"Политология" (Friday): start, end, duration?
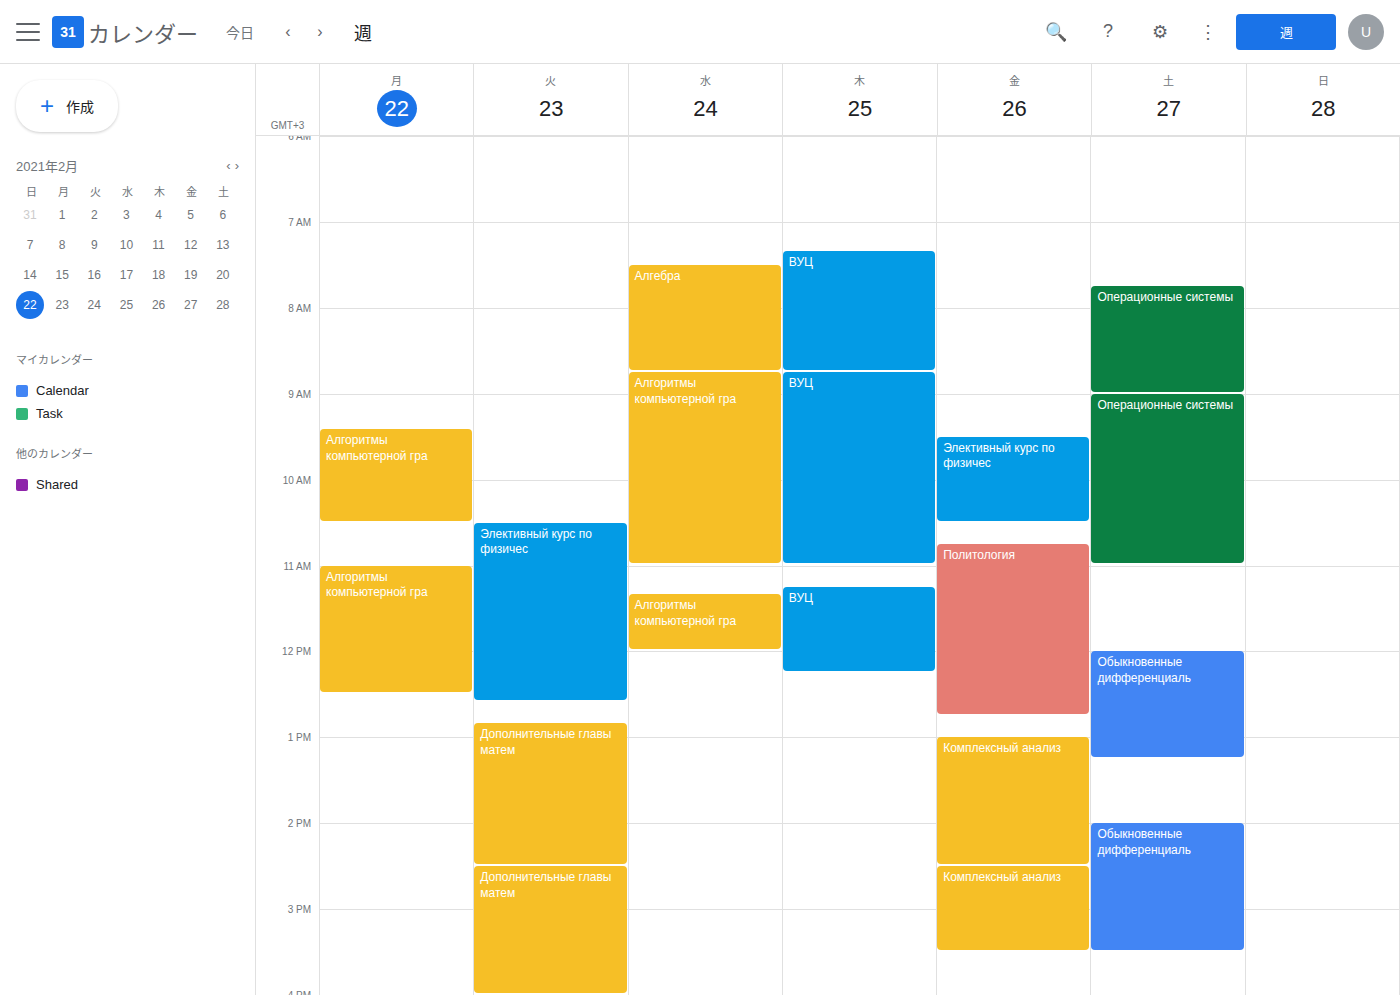
10:45 AM to 12:45 PM, 2 hours